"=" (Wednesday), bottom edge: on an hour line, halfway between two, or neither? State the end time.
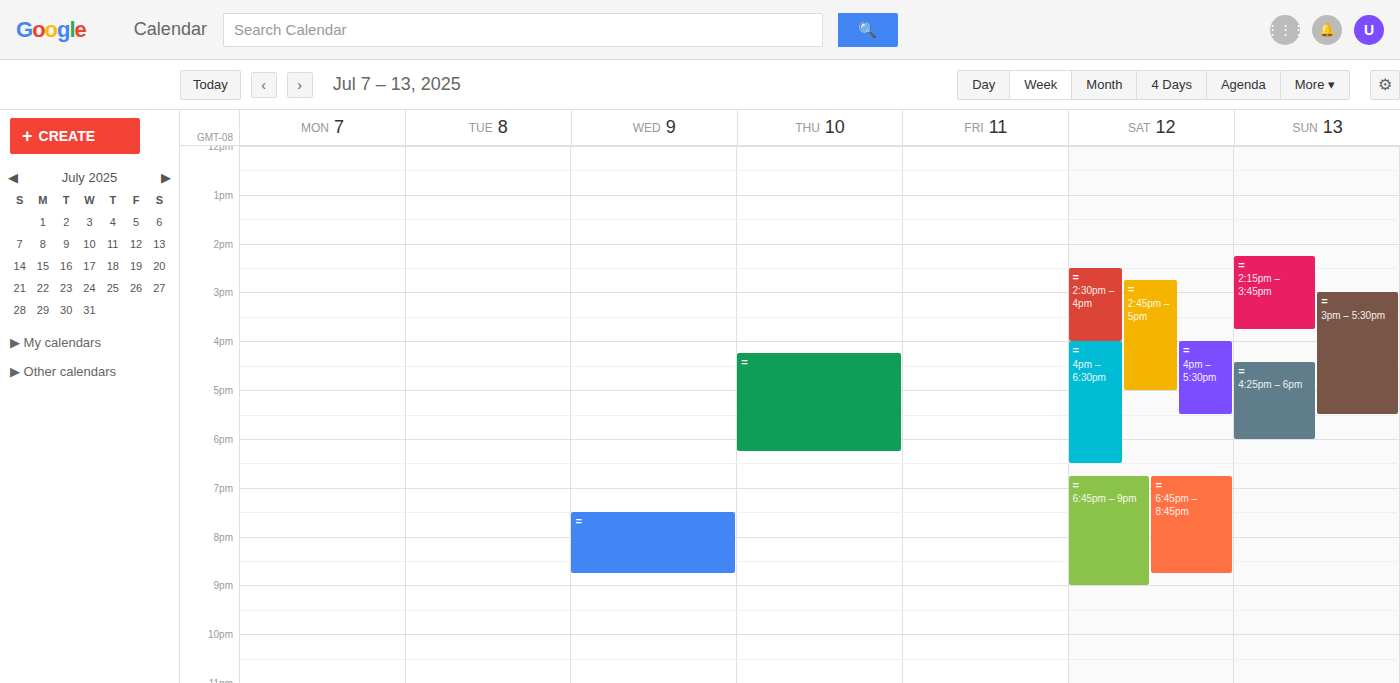
8:45 PM -- neither: three quarters of the way from the 8 PM line to the 9 PM line.